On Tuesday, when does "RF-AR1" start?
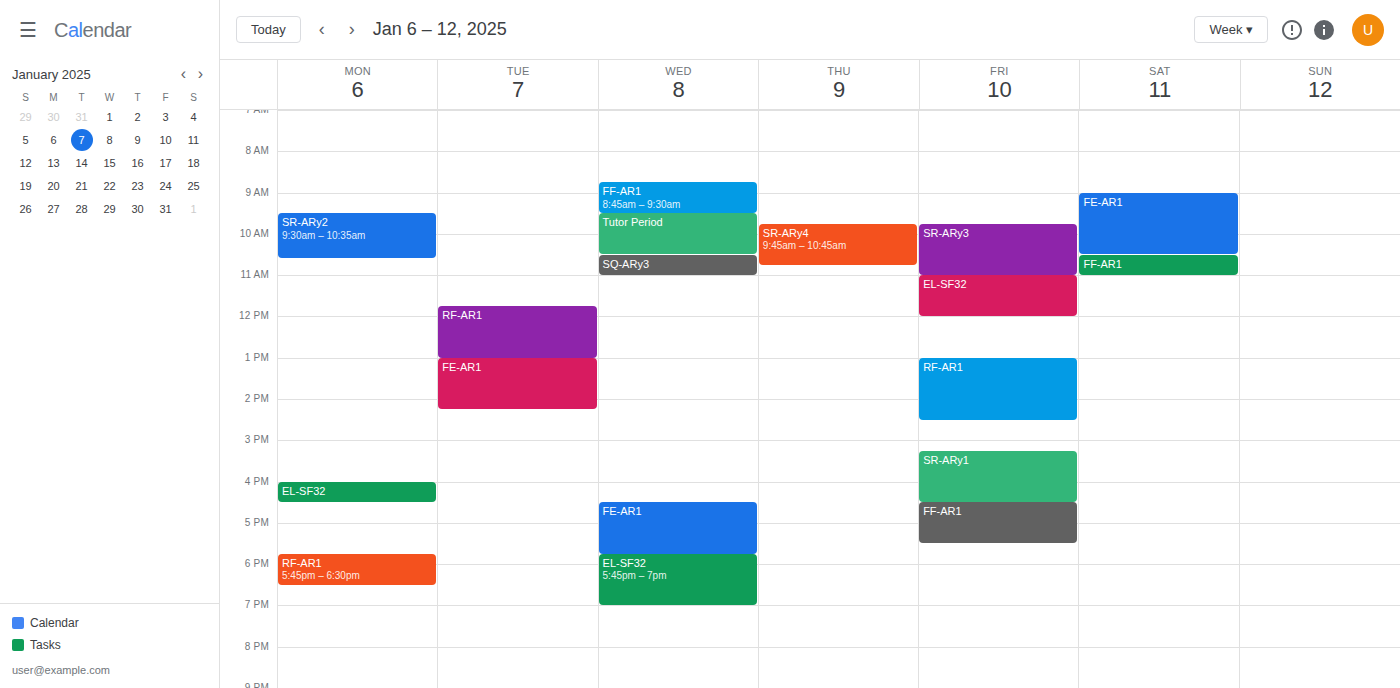
11:45 AM